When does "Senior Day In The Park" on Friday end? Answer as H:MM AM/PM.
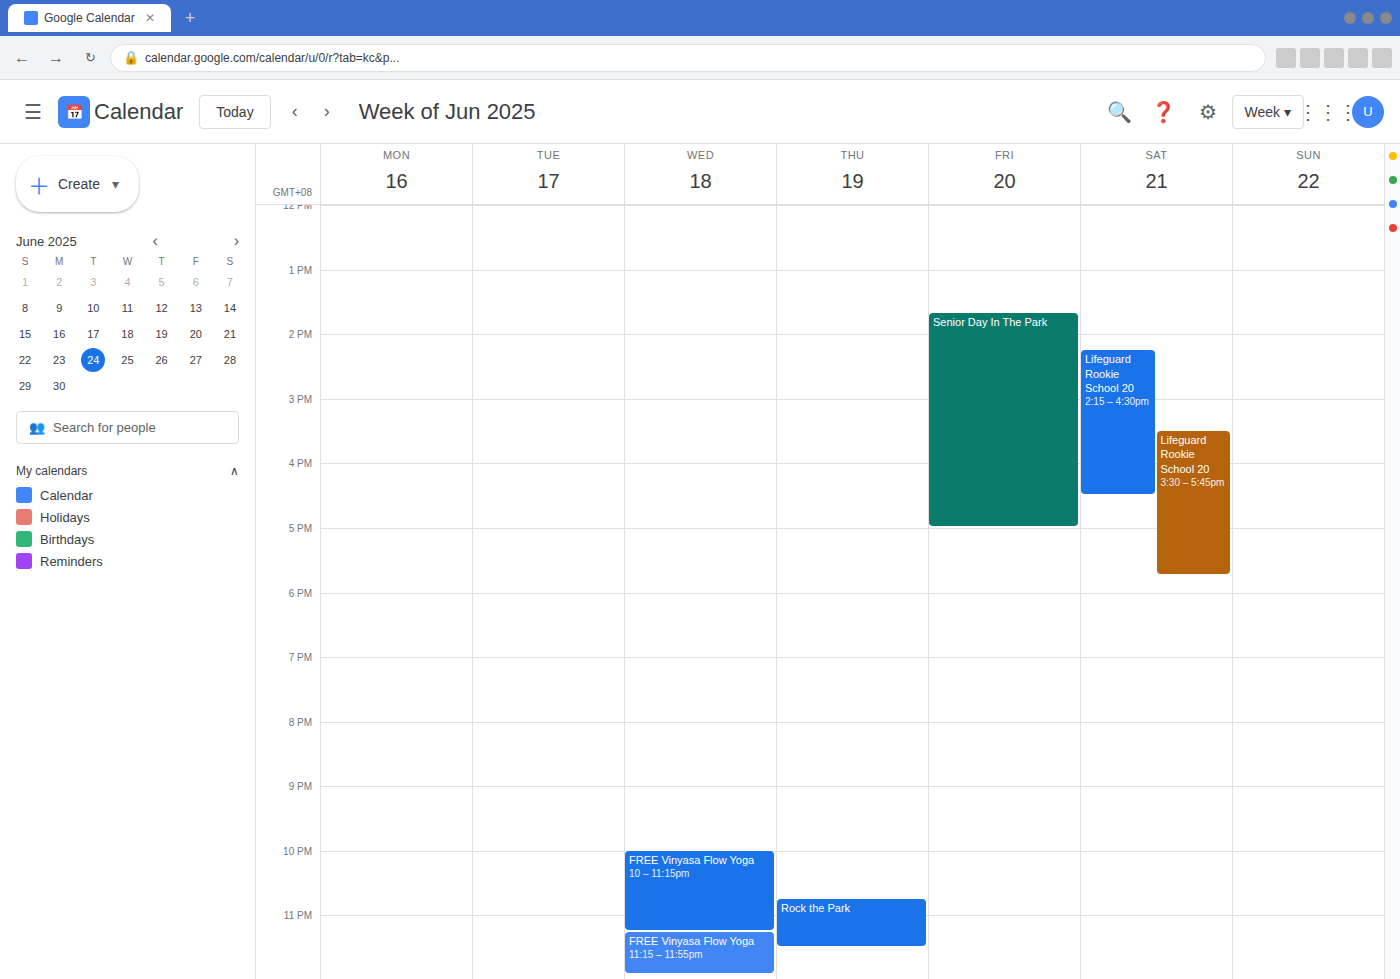
5:00 PM